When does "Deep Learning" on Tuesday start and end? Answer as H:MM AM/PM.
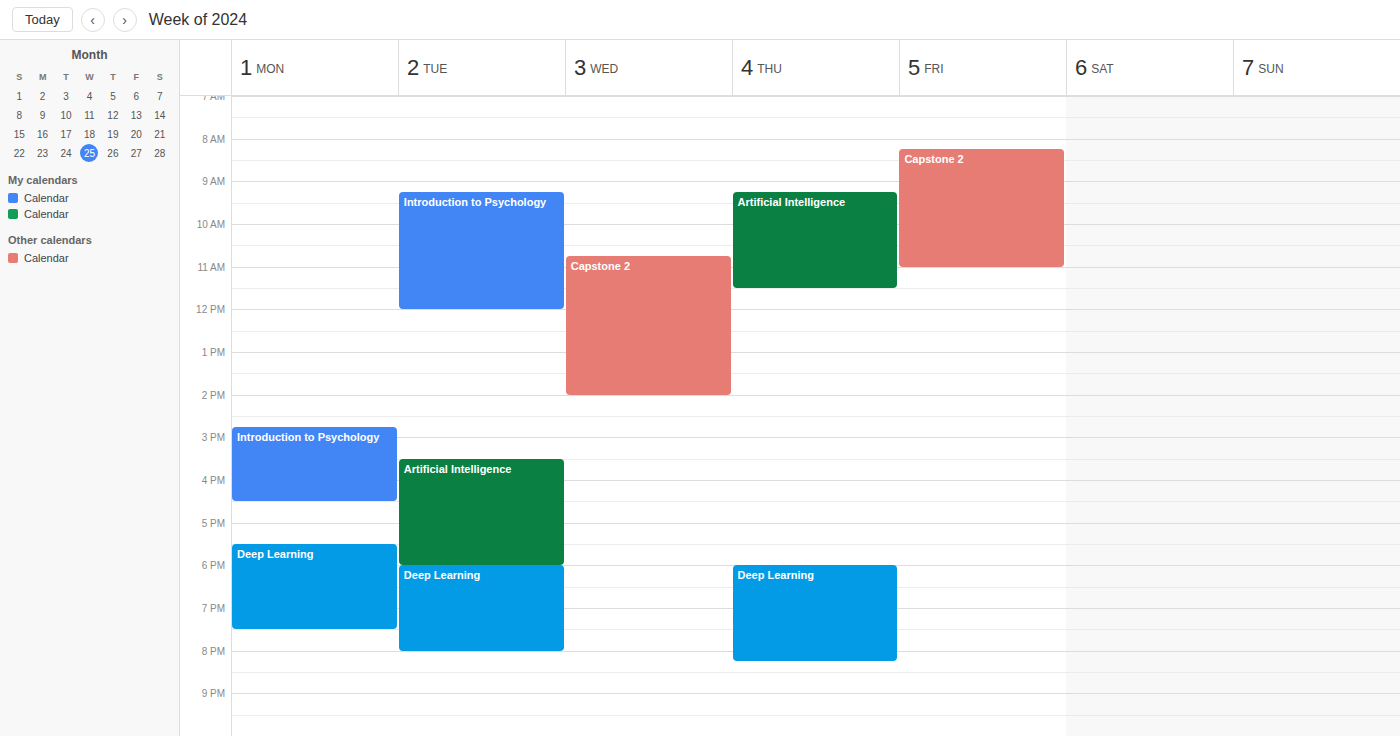
6:00 PM to 8:00 PM